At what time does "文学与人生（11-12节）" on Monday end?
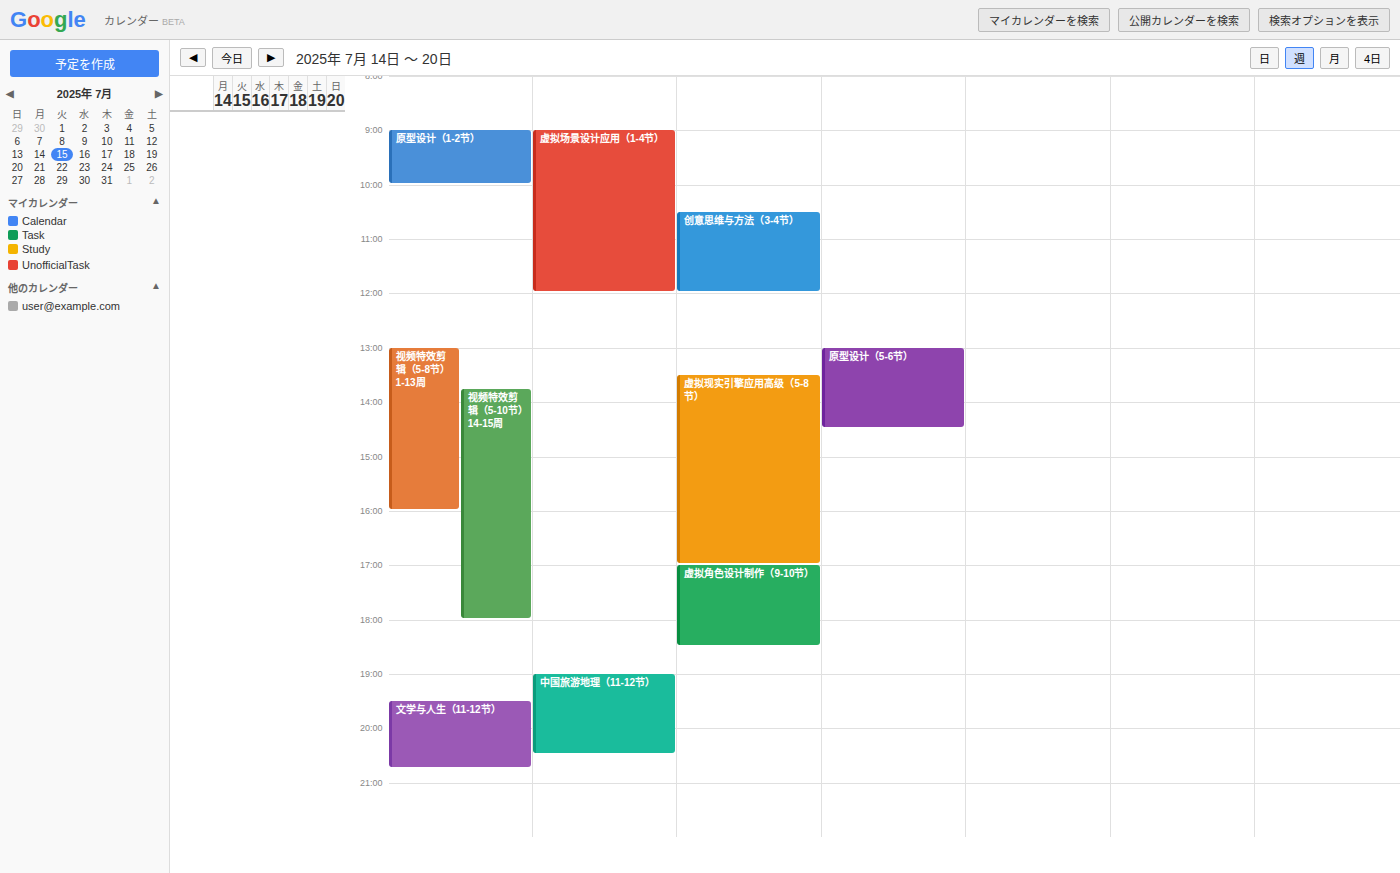
8:45 PM